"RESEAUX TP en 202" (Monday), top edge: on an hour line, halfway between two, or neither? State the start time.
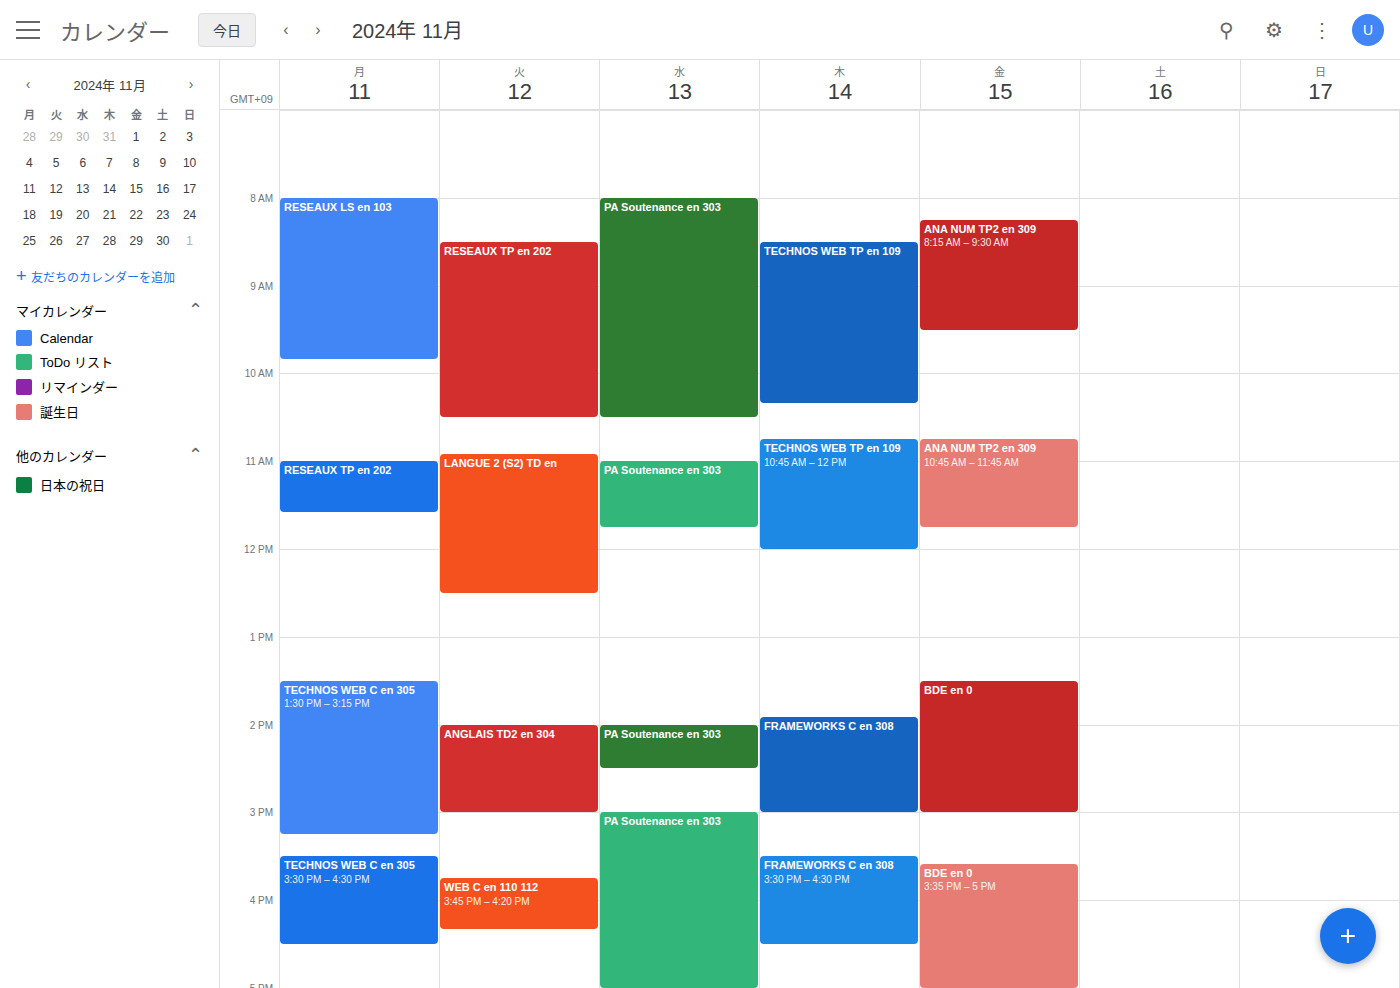
11:00 AM -- exactly on the 11 AM line.